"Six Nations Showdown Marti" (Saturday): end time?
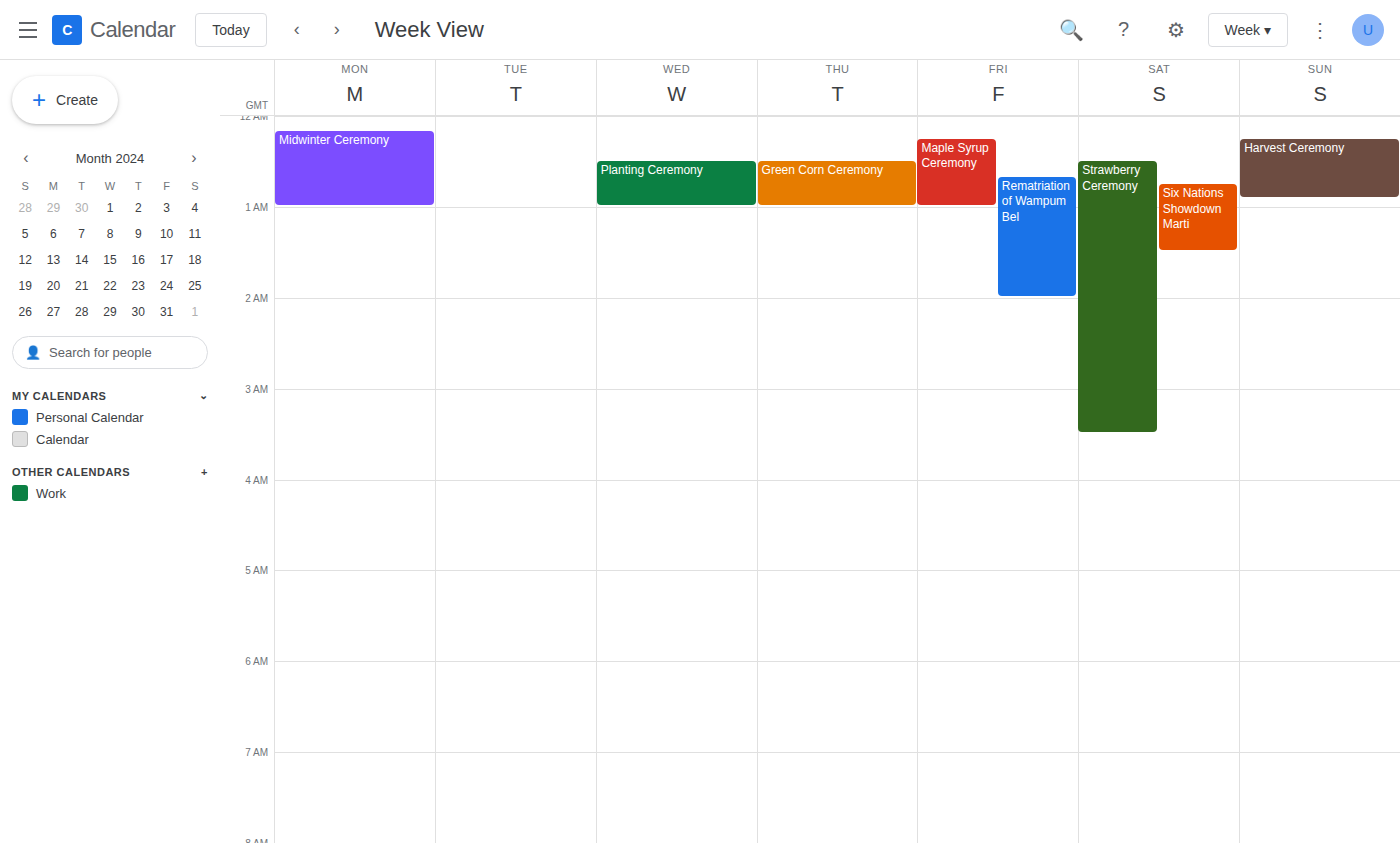
1:30 AM